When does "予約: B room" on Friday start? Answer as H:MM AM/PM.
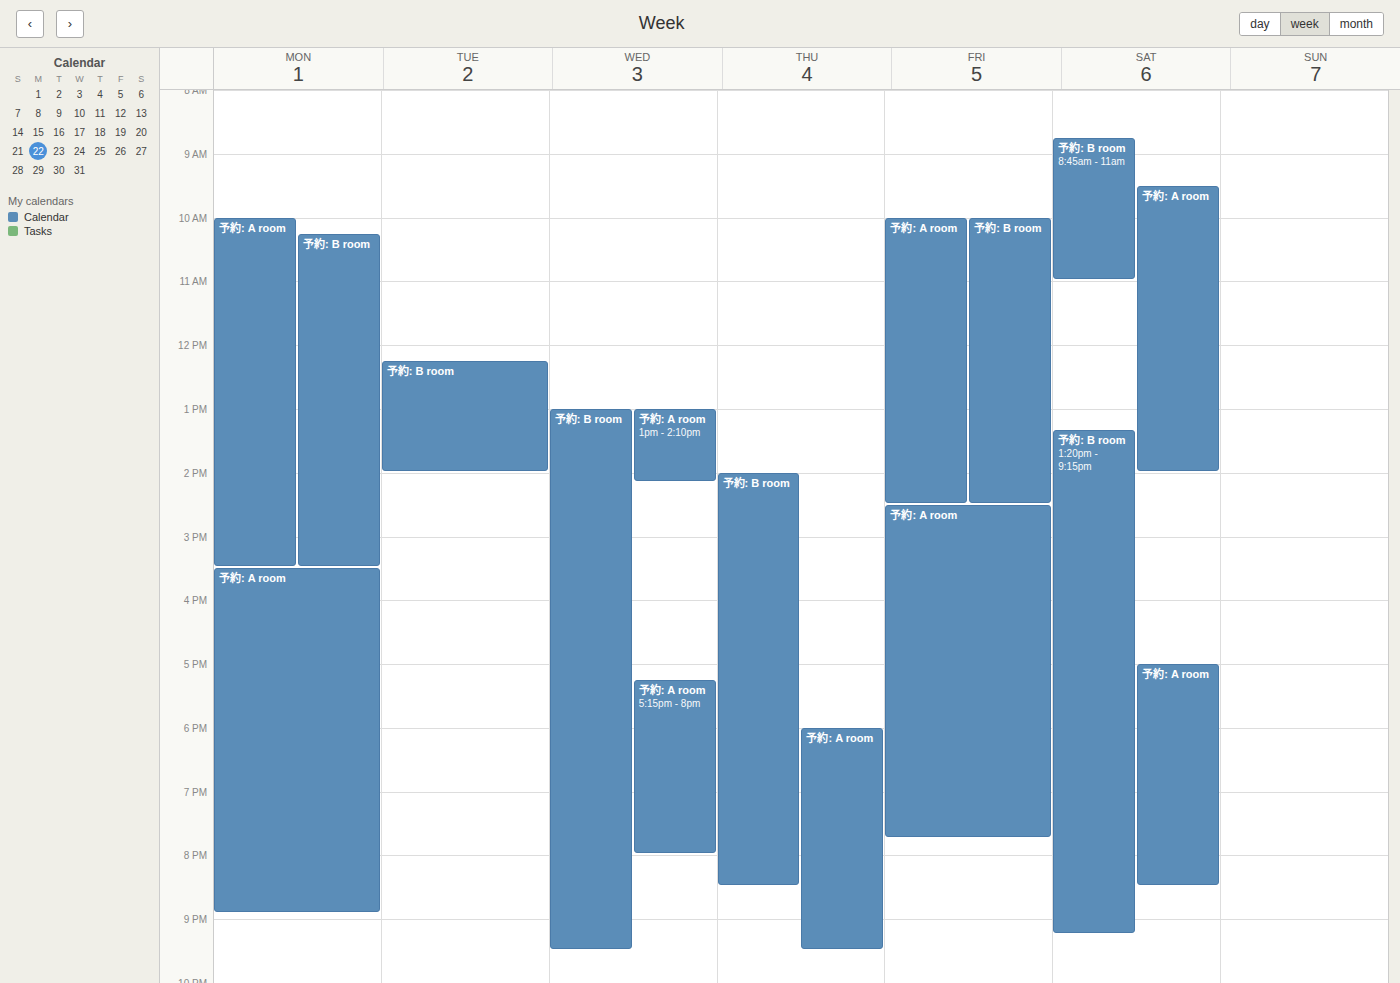
10:00 AM